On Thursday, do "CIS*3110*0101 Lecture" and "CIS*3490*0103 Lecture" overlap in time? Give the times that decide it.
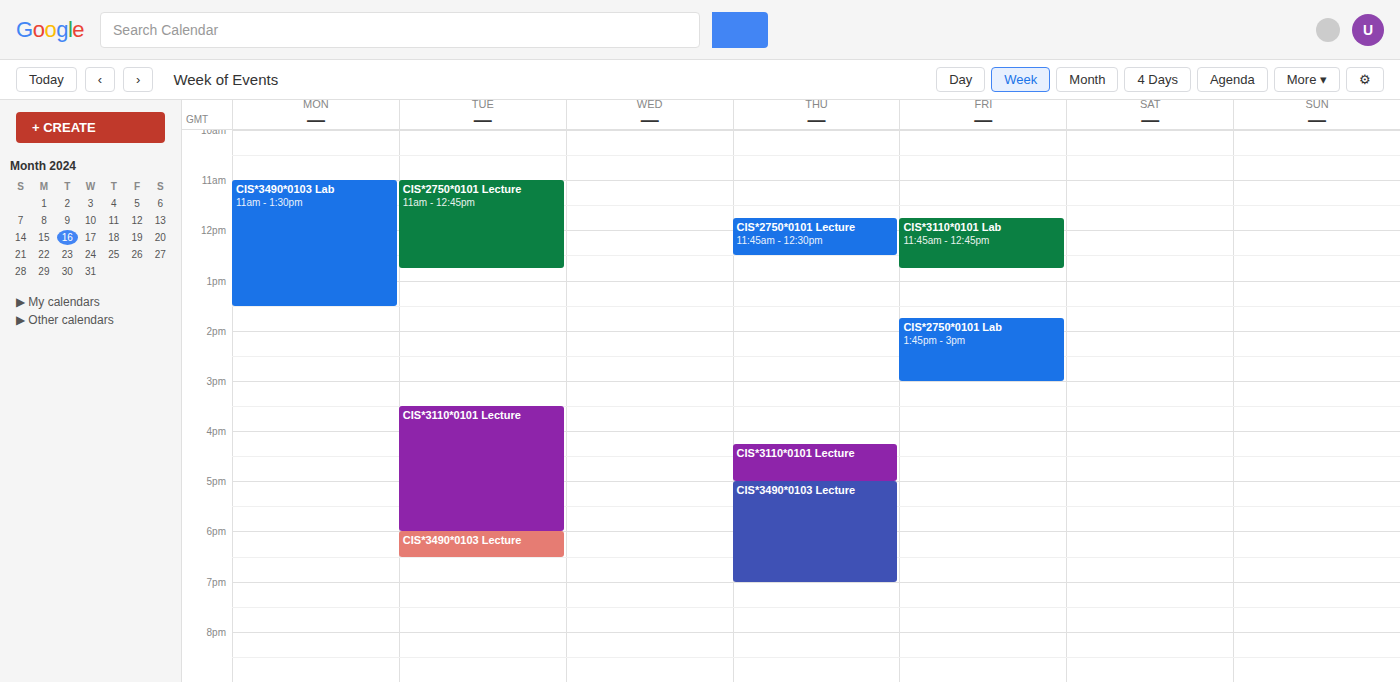
"CIS*3110*0101 Lecture" ends at 5:00 PM, exactly when "CIS*3490*0103 Lecture" starts -- they touch but do not overlap.